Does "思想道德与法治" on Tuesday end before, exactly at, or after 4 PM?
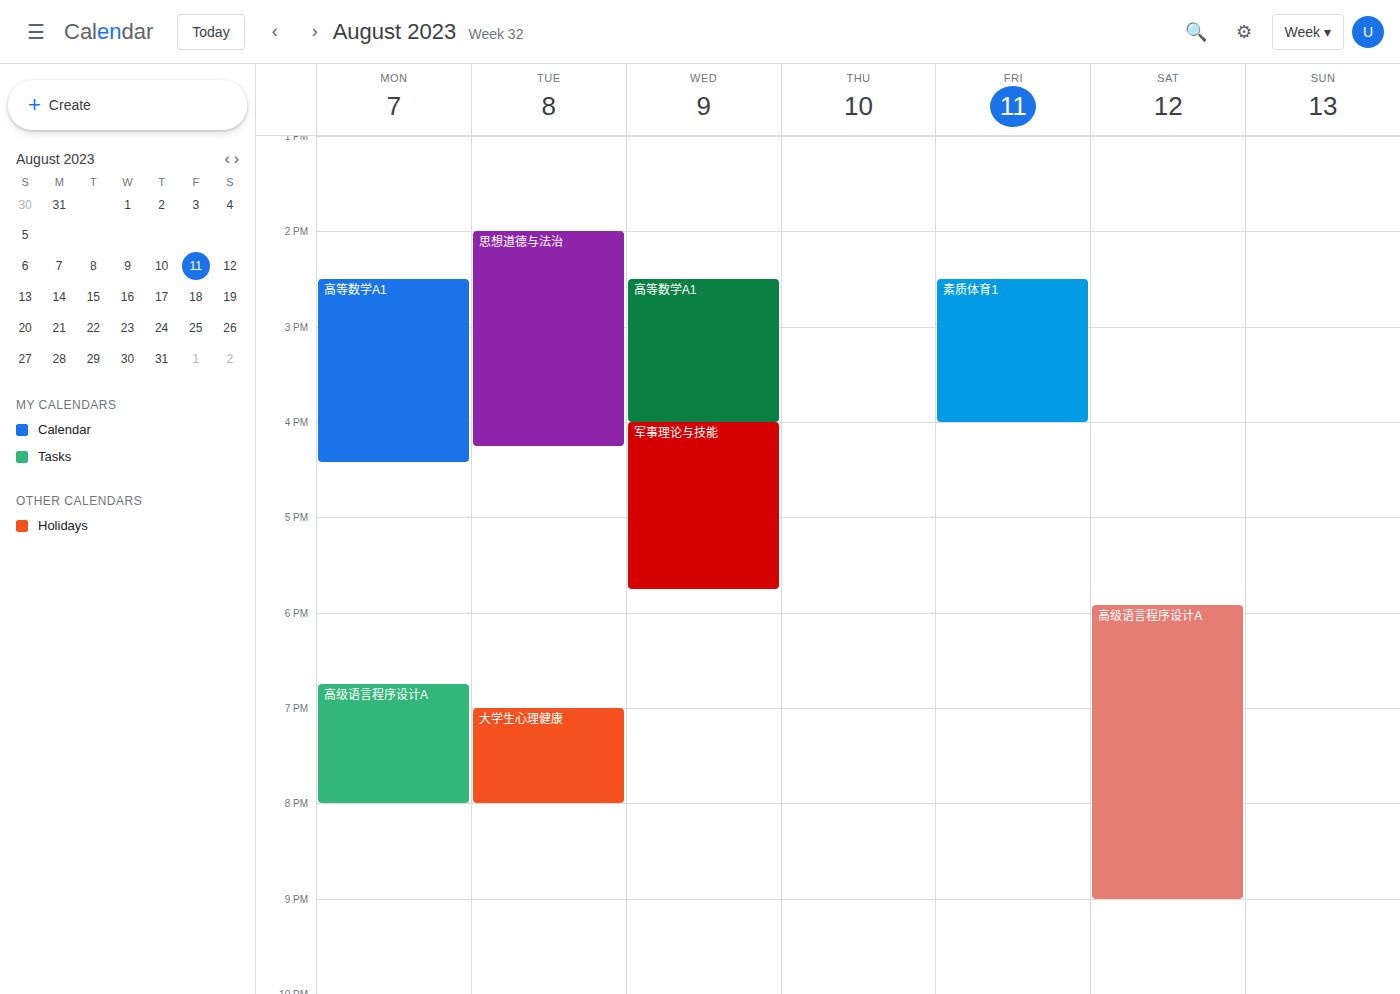
4:15 PM -- after 4 PM, 15 minutes below the 4 PM line.